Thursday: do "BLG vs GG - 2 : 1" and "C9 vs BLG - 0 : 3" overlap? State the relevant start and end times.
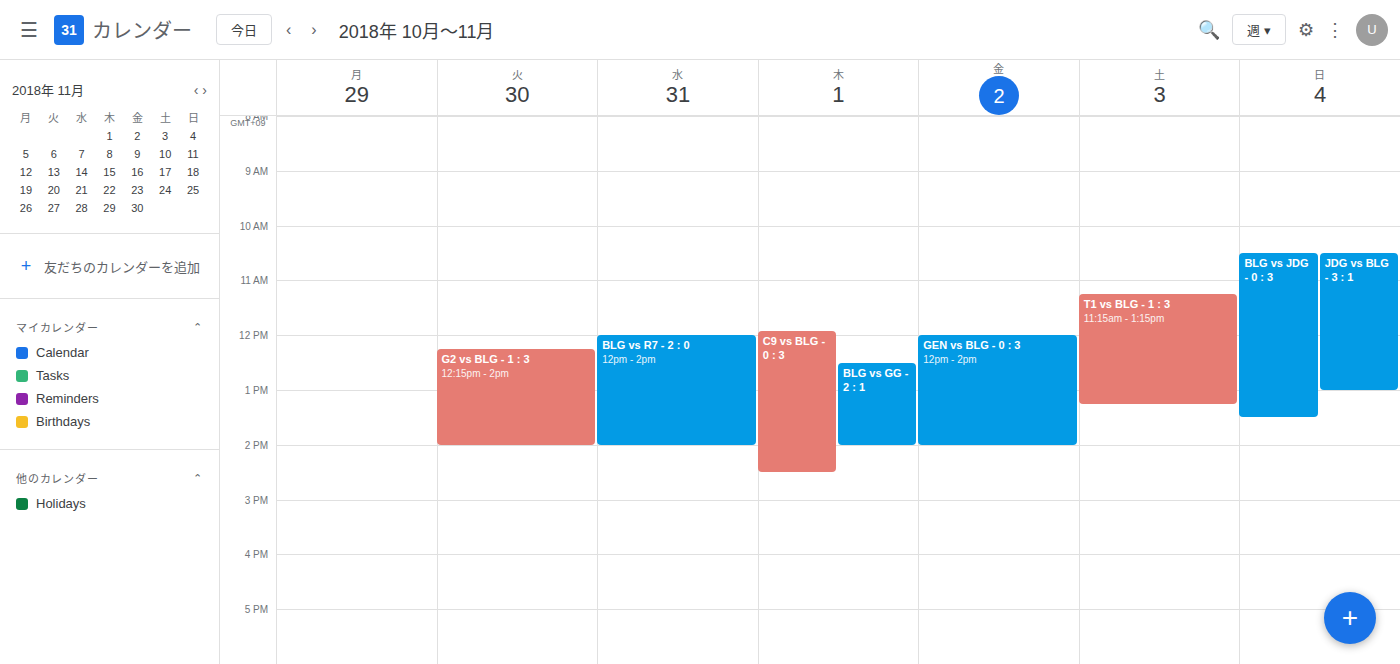
"BLG vs GG - 2 : 1" runs 12:30 PM to 2:00 PM, inside "C9 vs BLG - 0 : 3" -- they overlap.